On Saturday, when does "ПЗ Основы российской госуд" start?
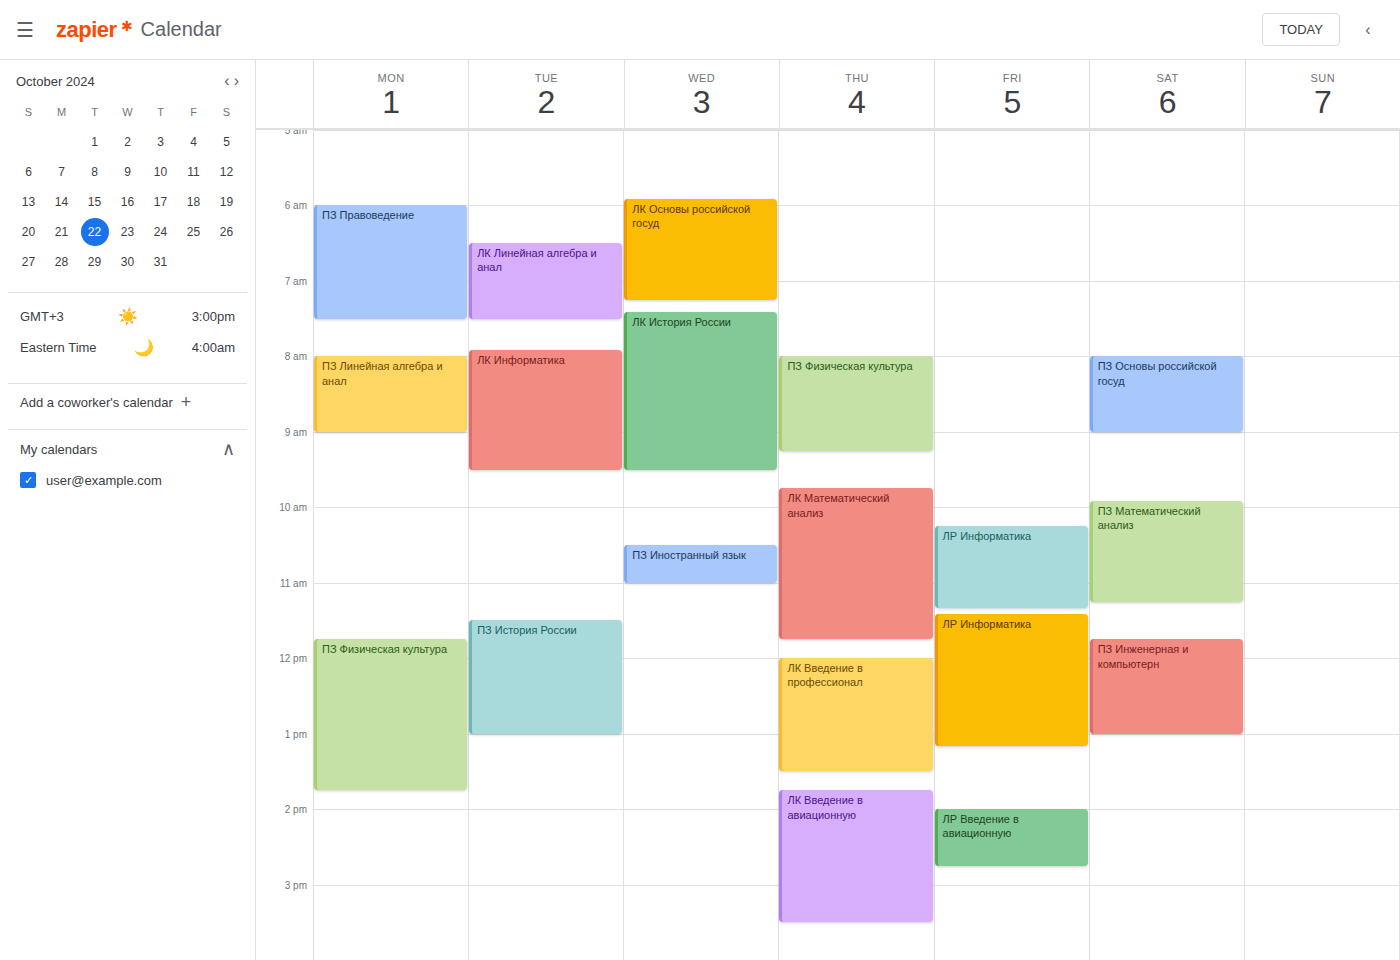
8:00 AM